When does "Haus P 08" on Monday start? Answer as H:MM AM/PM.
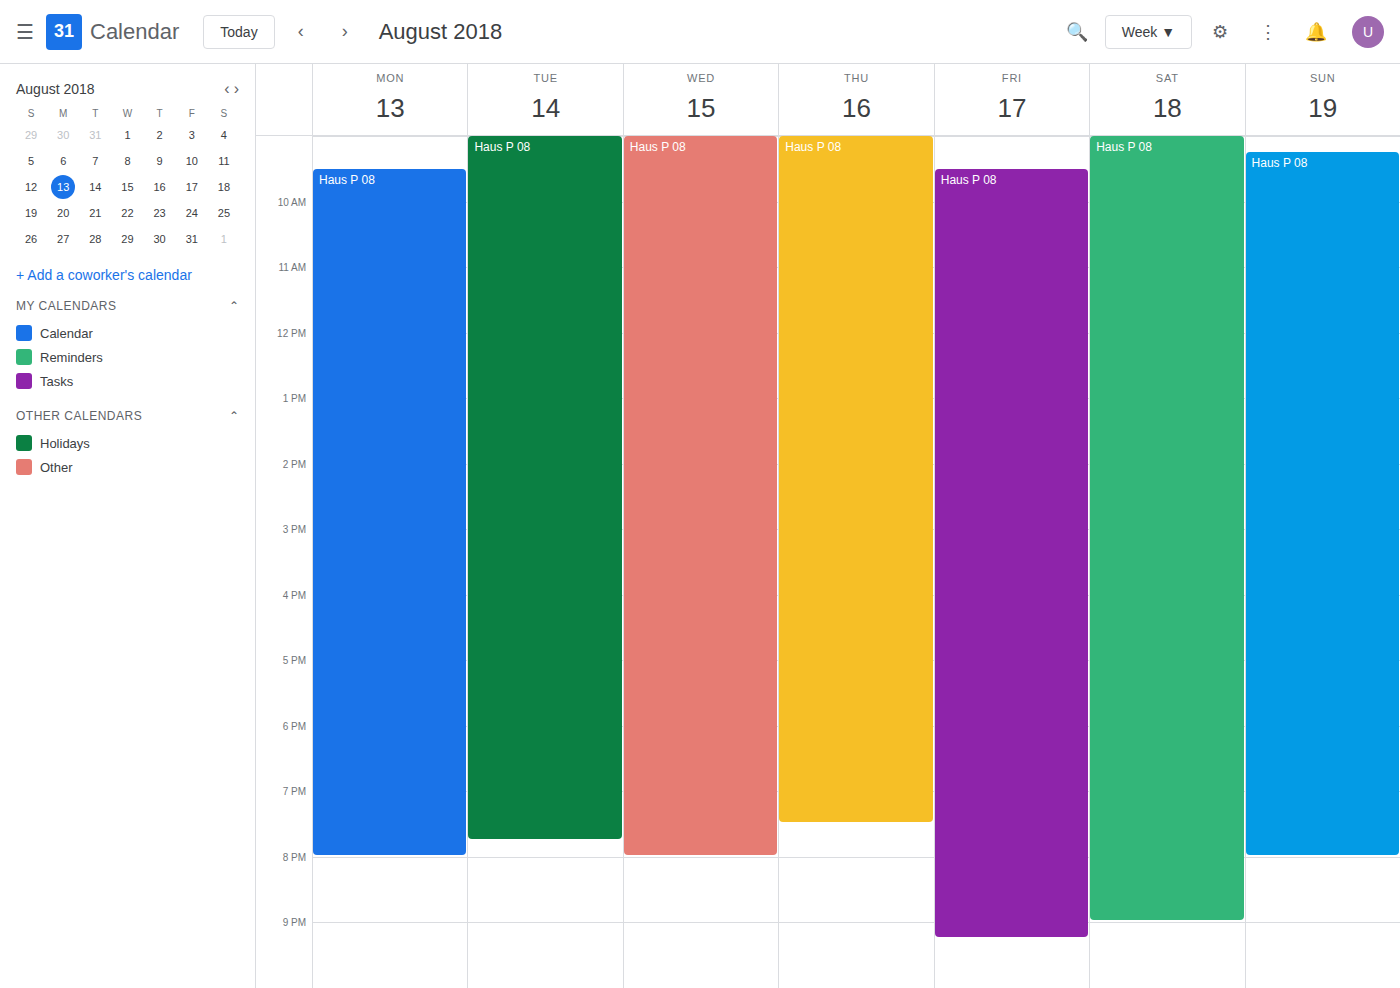
9:30 AM